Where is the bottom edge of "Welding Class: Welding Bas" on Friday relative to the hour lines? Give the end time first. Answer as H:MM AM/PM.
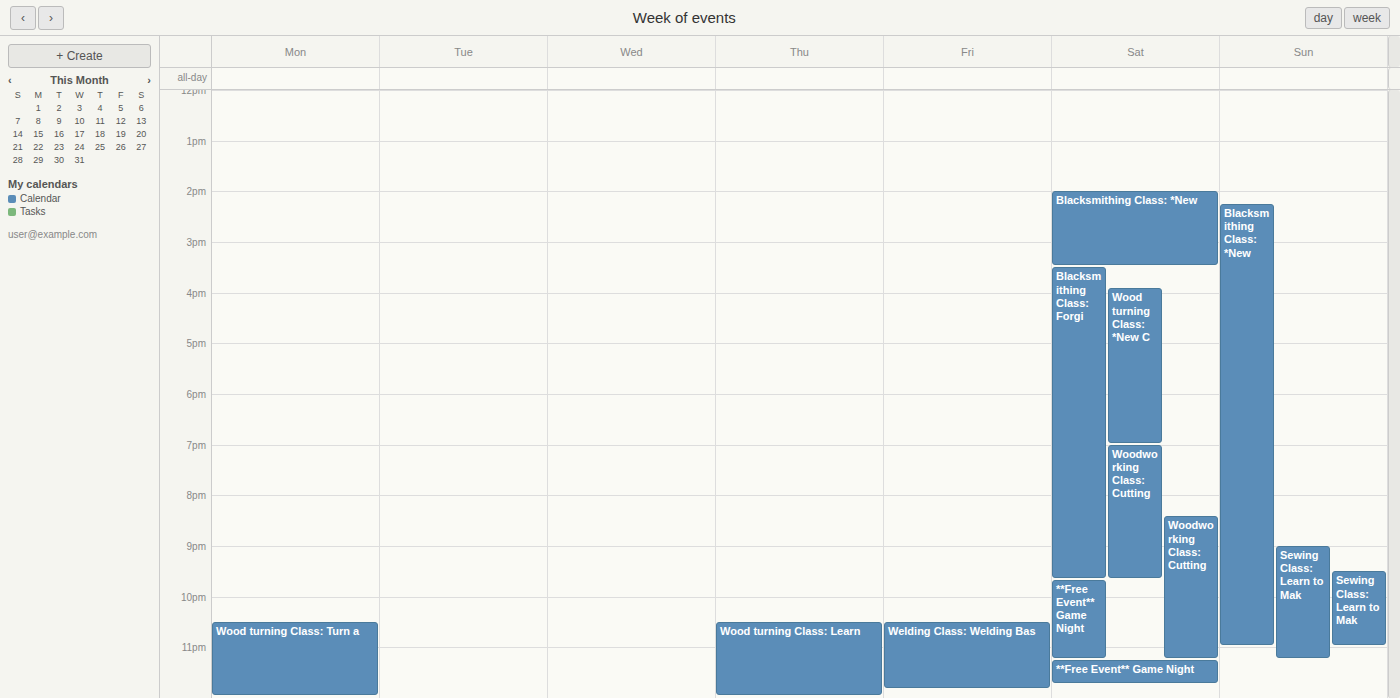
11:50 PM -- neither: 50 minutes below the 11 PM line and 10 minutes above the 12 AM line.